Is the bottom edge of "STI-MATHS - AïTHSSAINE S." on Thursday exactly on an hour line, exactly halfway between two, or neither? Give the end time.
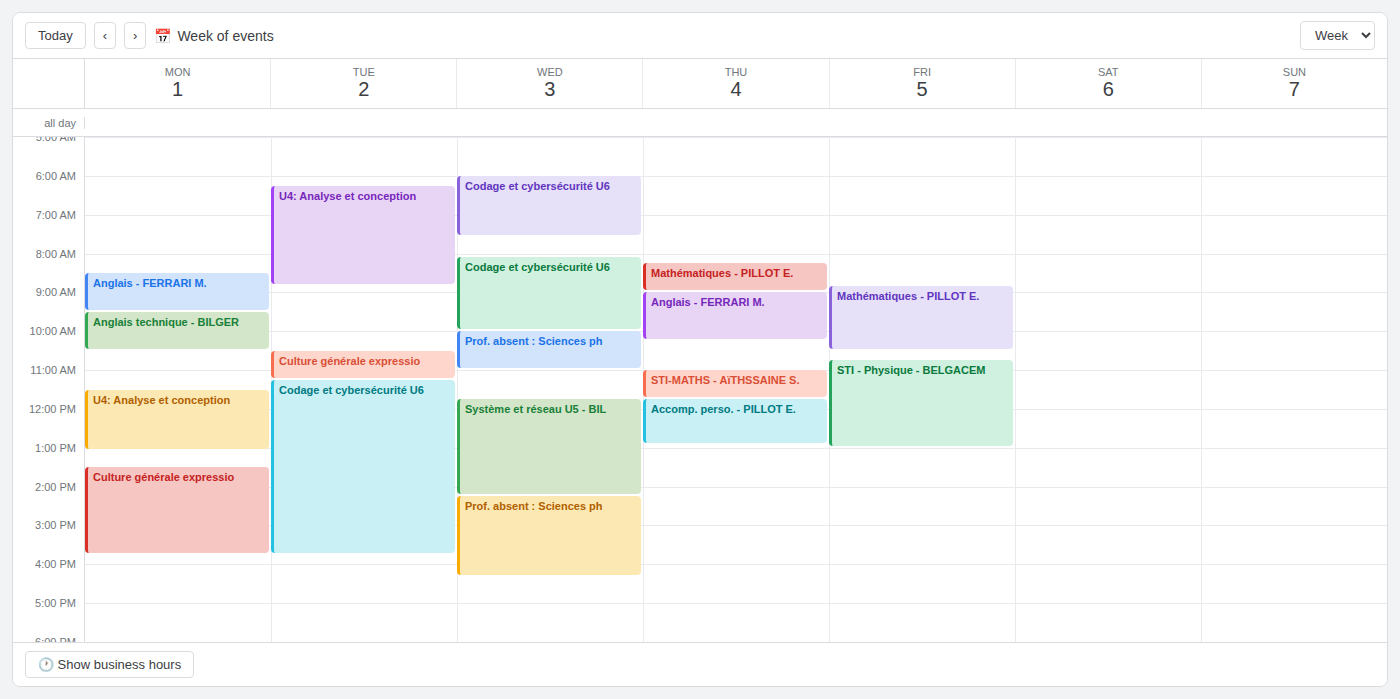
11:45 AM -- neither: three quarters of the way from the 11 AM line to the 12 PM line.